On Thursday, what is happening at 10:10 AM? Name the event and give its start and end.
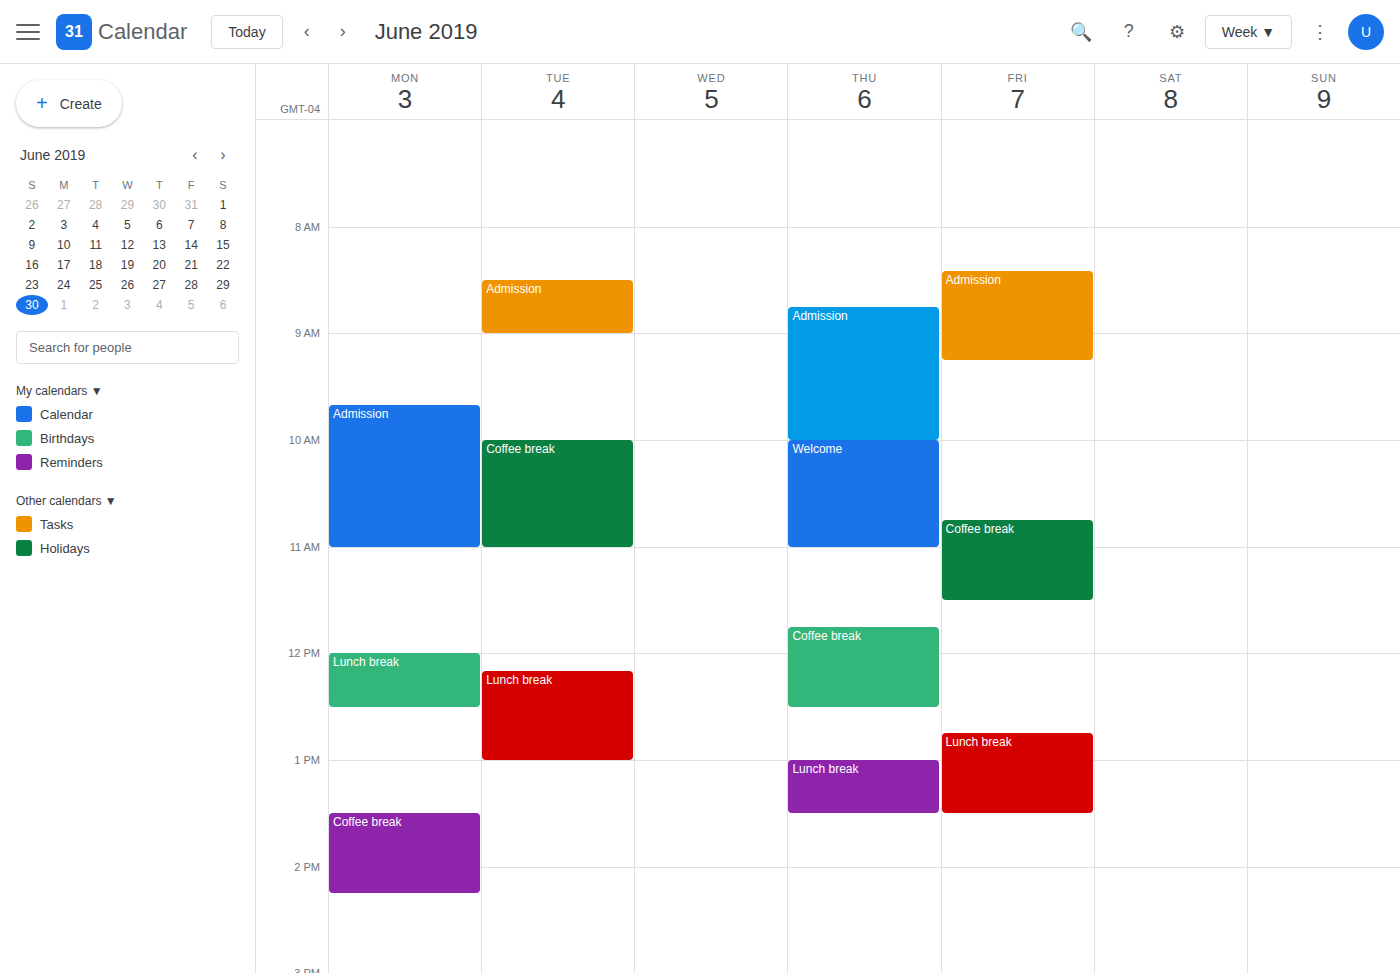
"Welcome", 10:00 AM to 11:00 AM